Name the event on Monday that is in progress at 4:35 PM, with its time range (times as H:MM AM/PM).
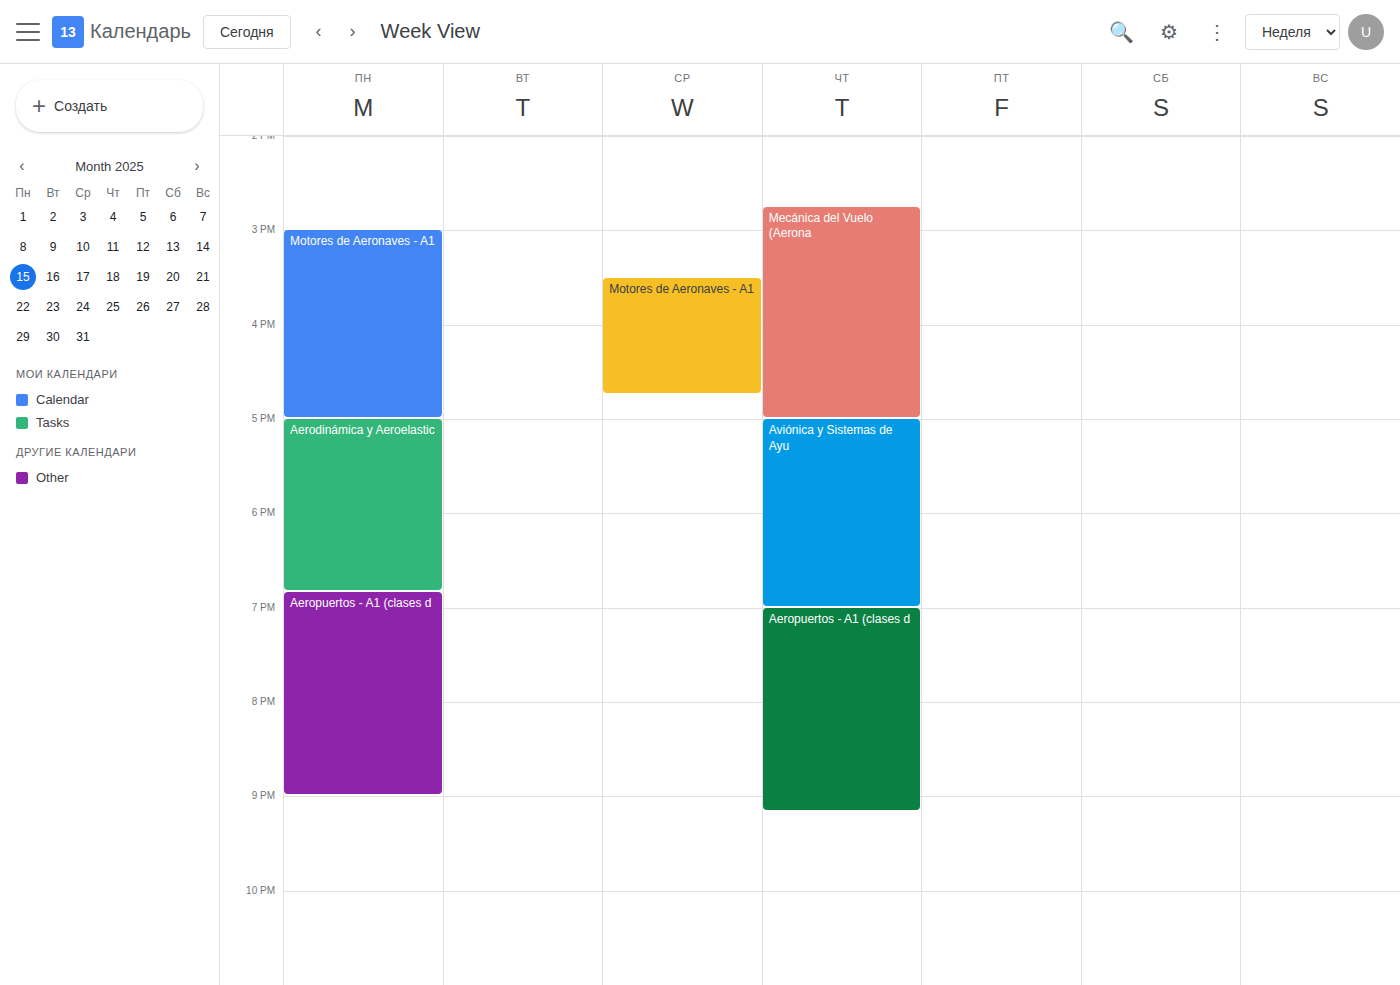
"Motores de Aeronaves - A1", 3:00 PM to 5:00 PM